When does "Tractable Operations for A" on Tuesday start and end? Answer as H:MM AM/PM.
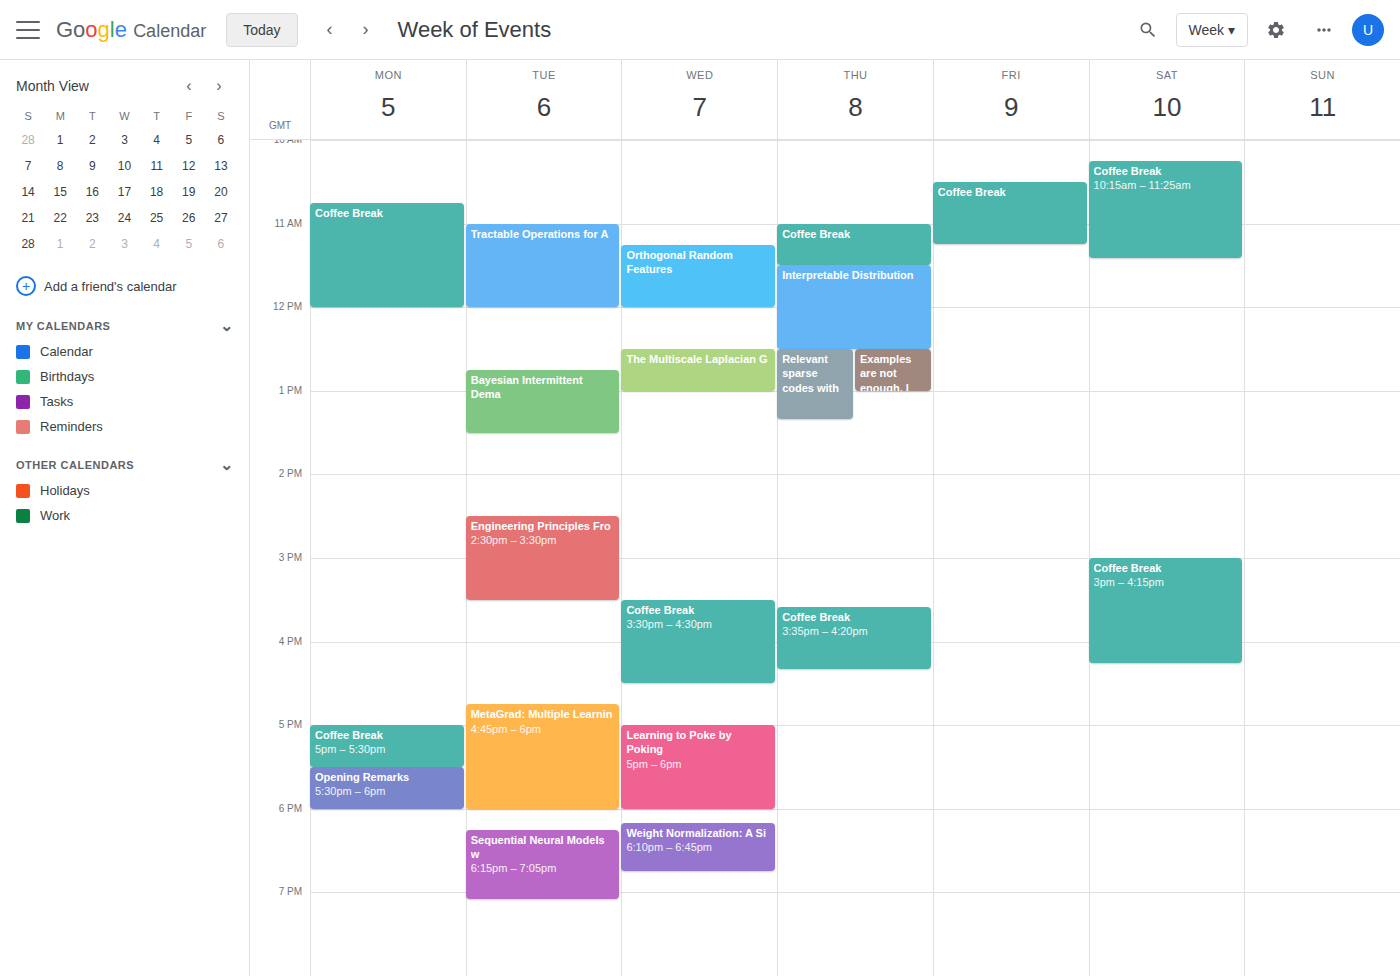
11:00 AM to 12:00 PM